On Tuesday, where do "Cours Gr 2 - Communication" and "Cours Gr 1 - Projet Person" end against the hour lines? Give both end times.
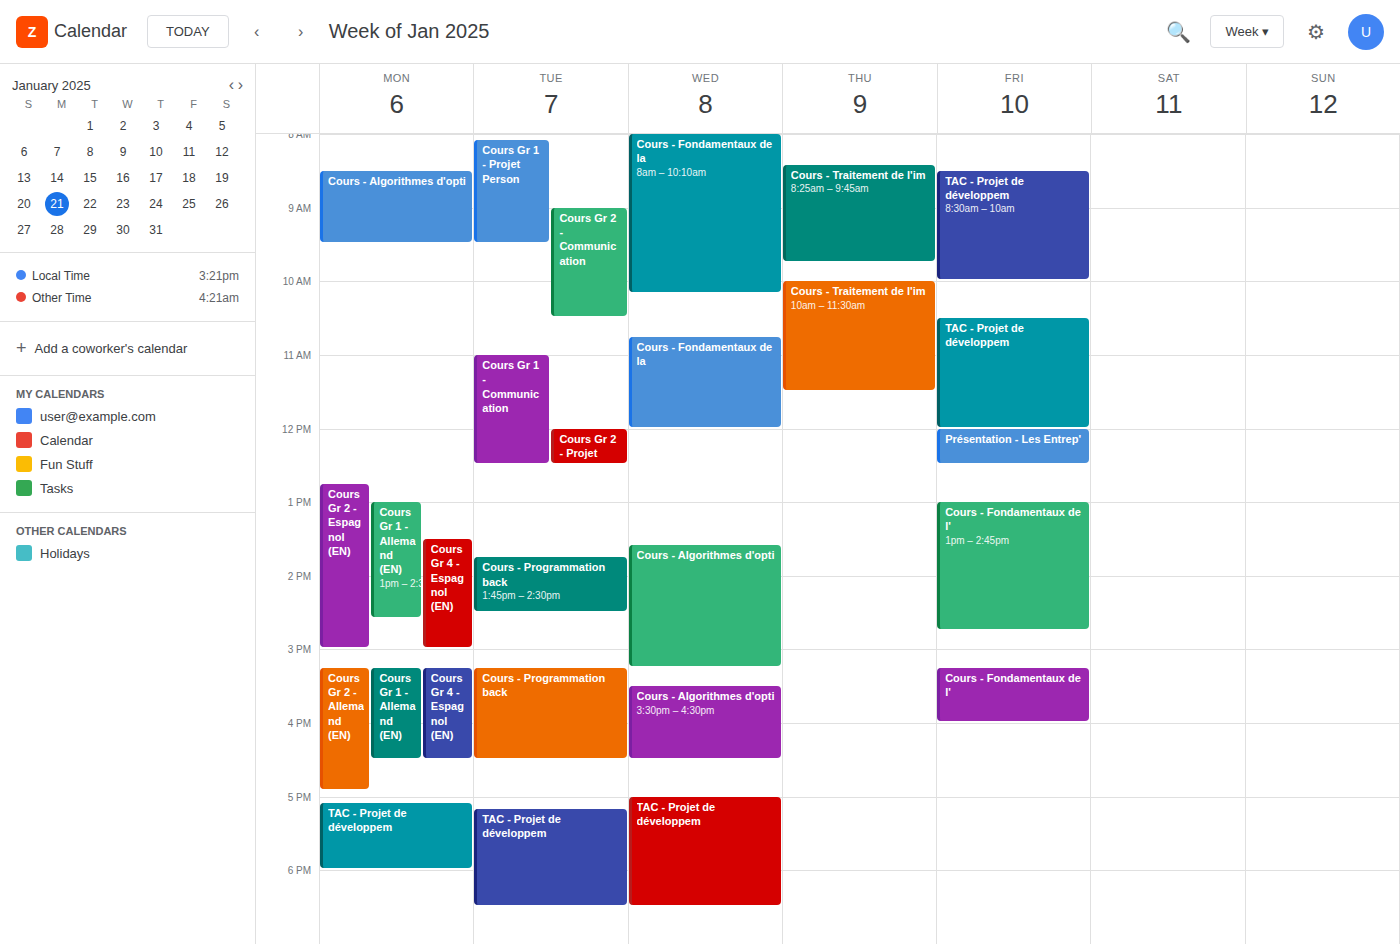
"Cours Gr 2 - Communication": 10:30 AM, halfway between the 10 AM and 11 AM lines. "Cours Gr 1 - Projet Person": 9:30 AM, halfway between the 9 AM and 10 AM lines.